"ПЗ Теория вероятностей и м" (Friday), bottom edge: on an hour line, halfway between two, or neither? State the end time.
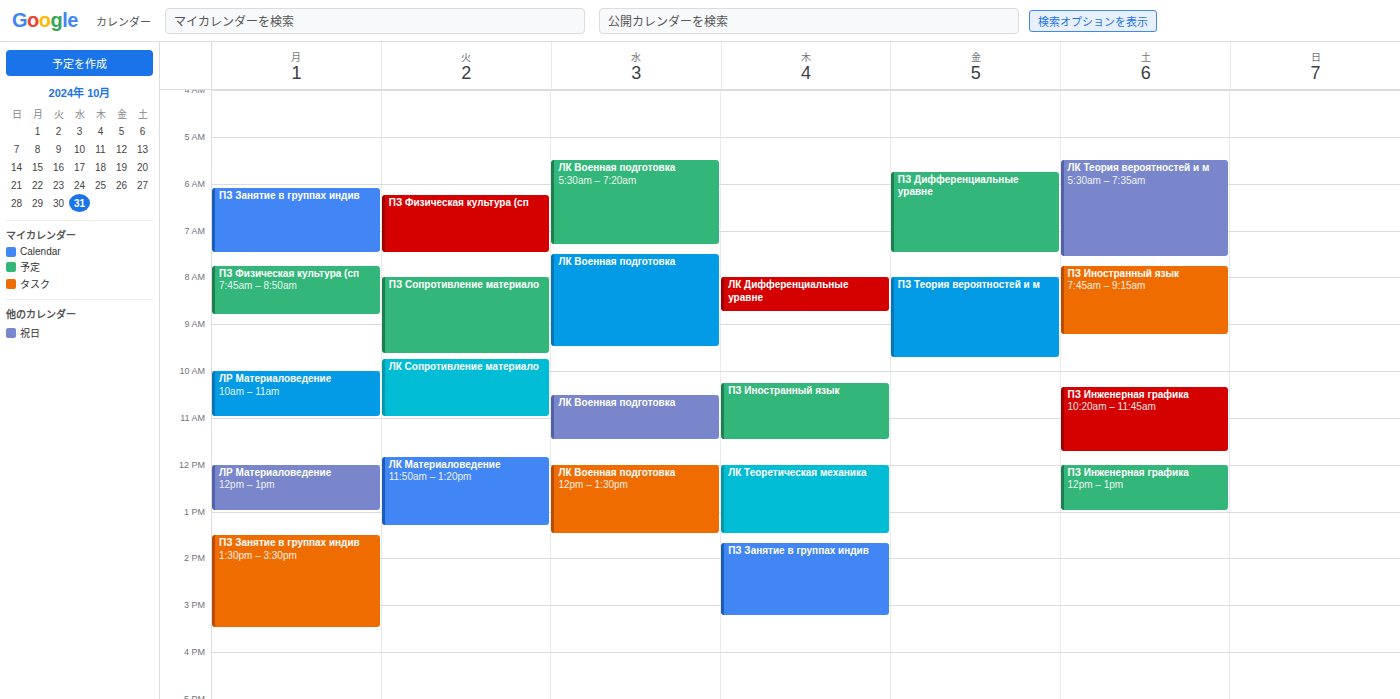
09:45 -- neither: three quarters of the way from the 09:00 line to the 10:00 line.